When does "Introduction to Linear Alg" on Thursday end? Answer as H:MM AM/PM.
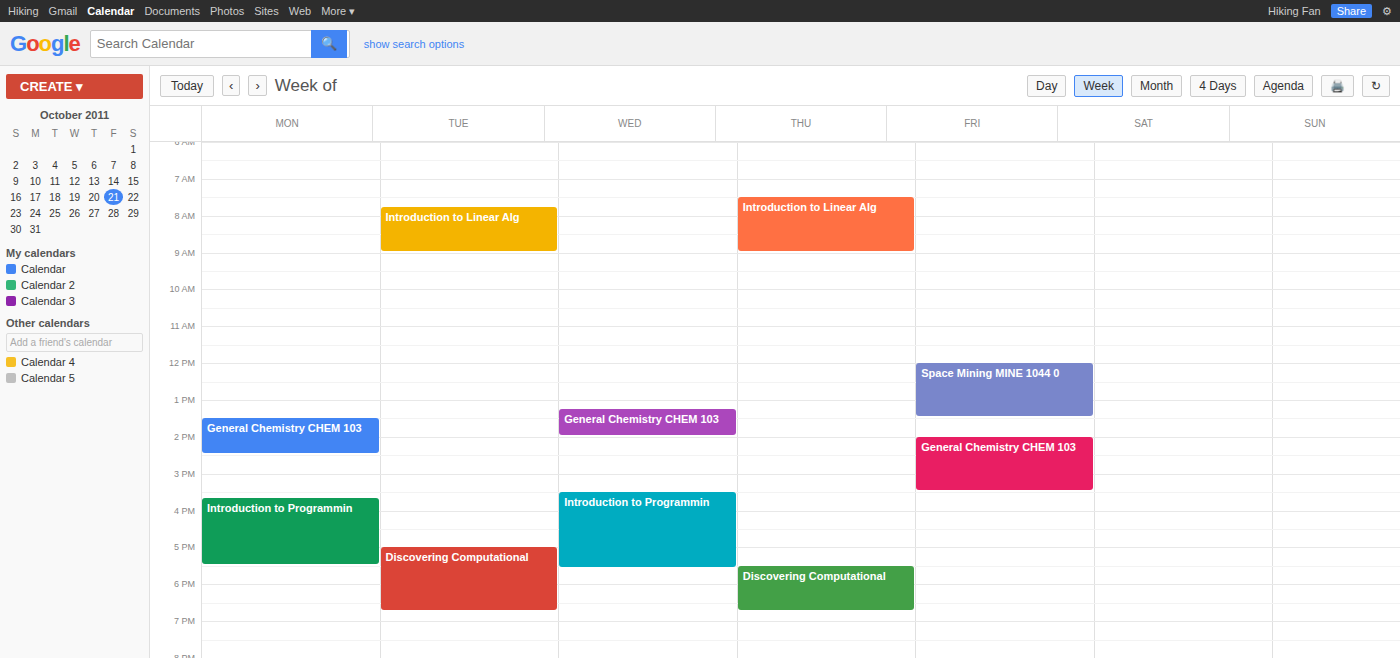
9:00 AM